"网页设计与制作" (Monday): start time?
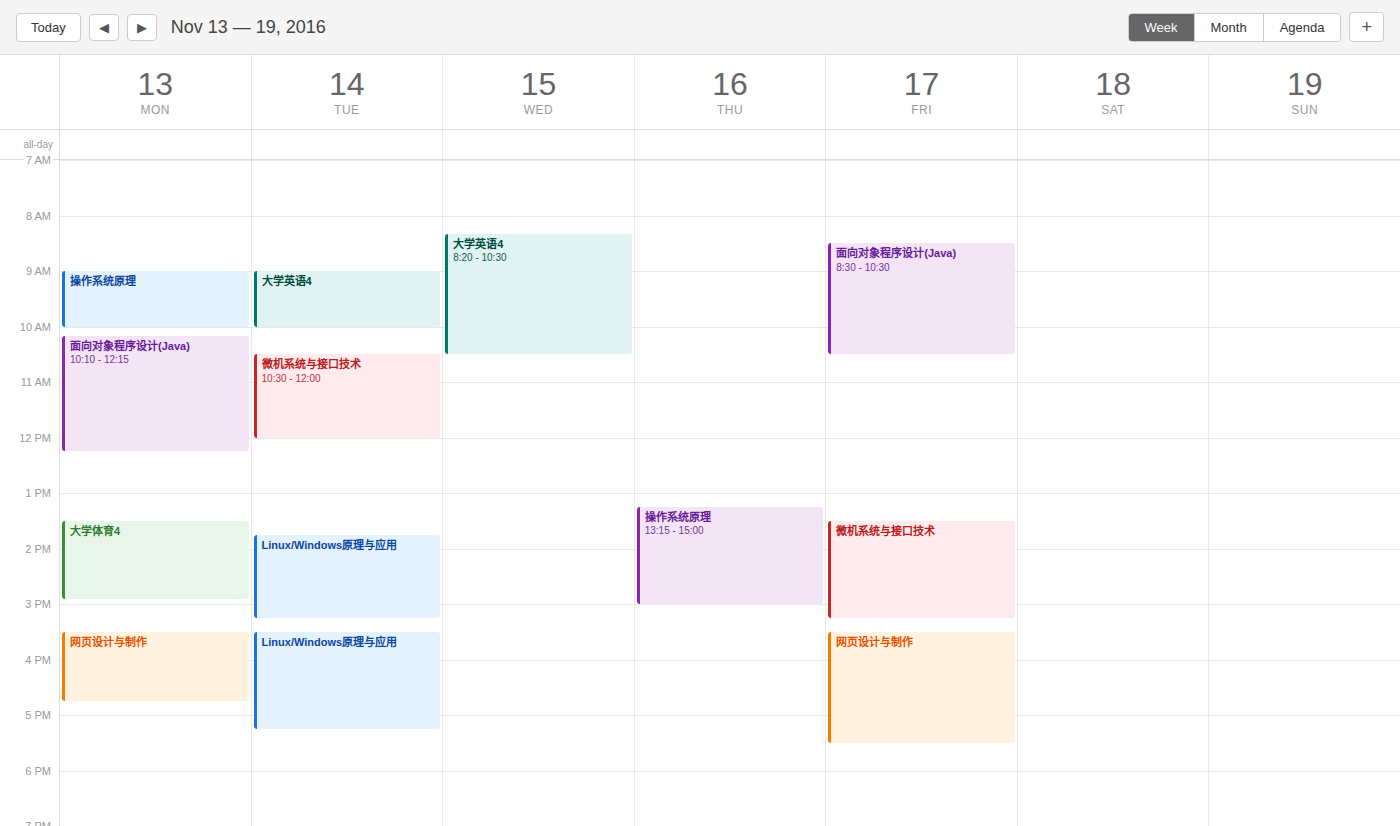
3:30 PM